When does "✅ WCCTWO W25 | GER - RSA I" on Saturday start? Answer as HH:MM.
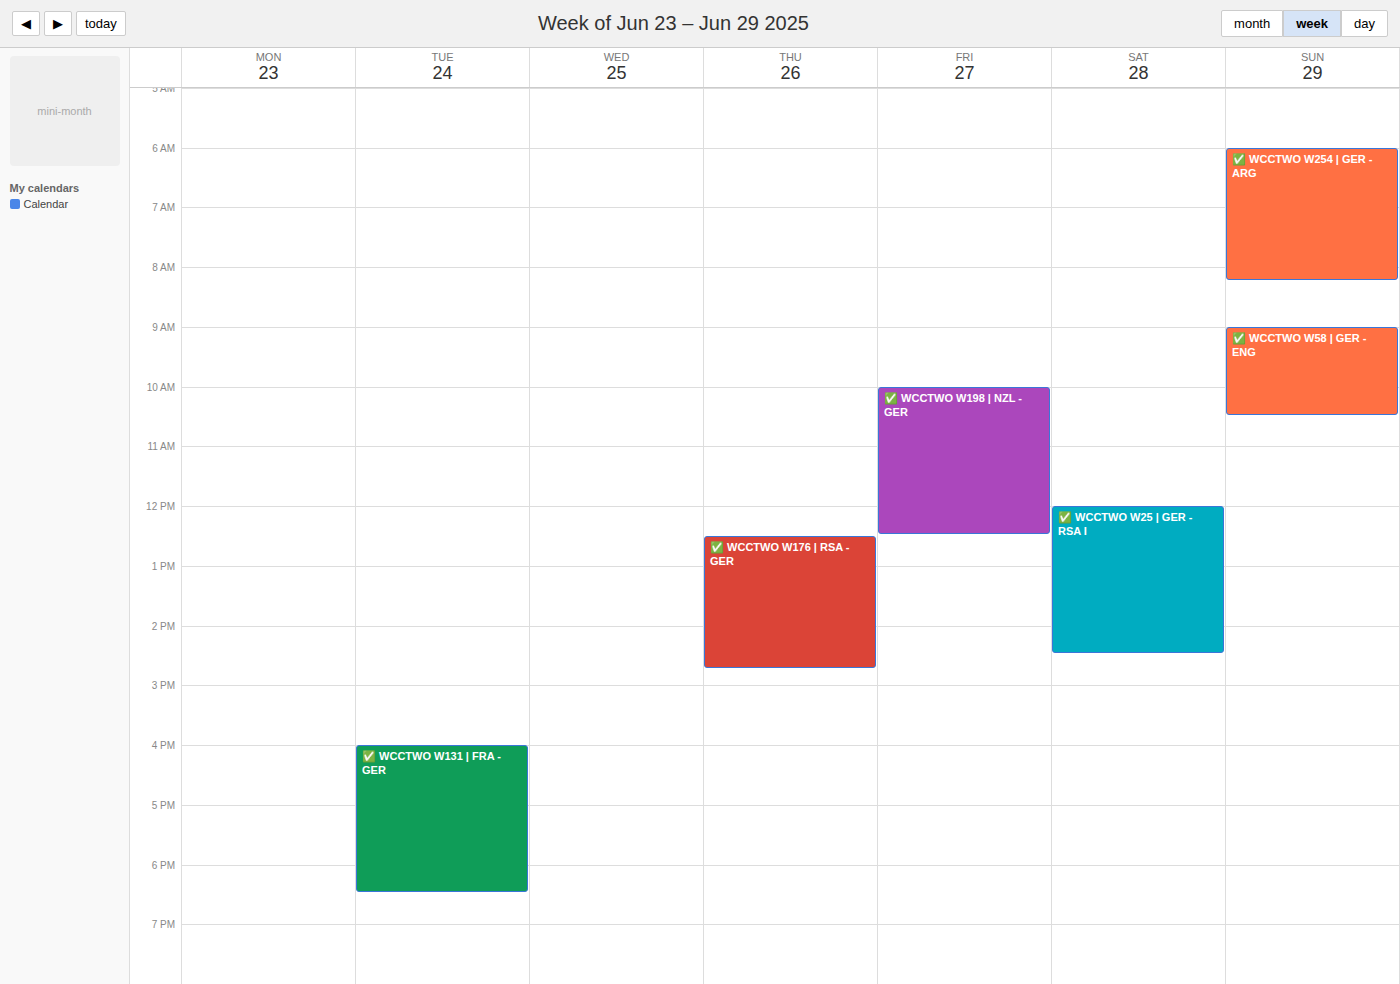
12:00